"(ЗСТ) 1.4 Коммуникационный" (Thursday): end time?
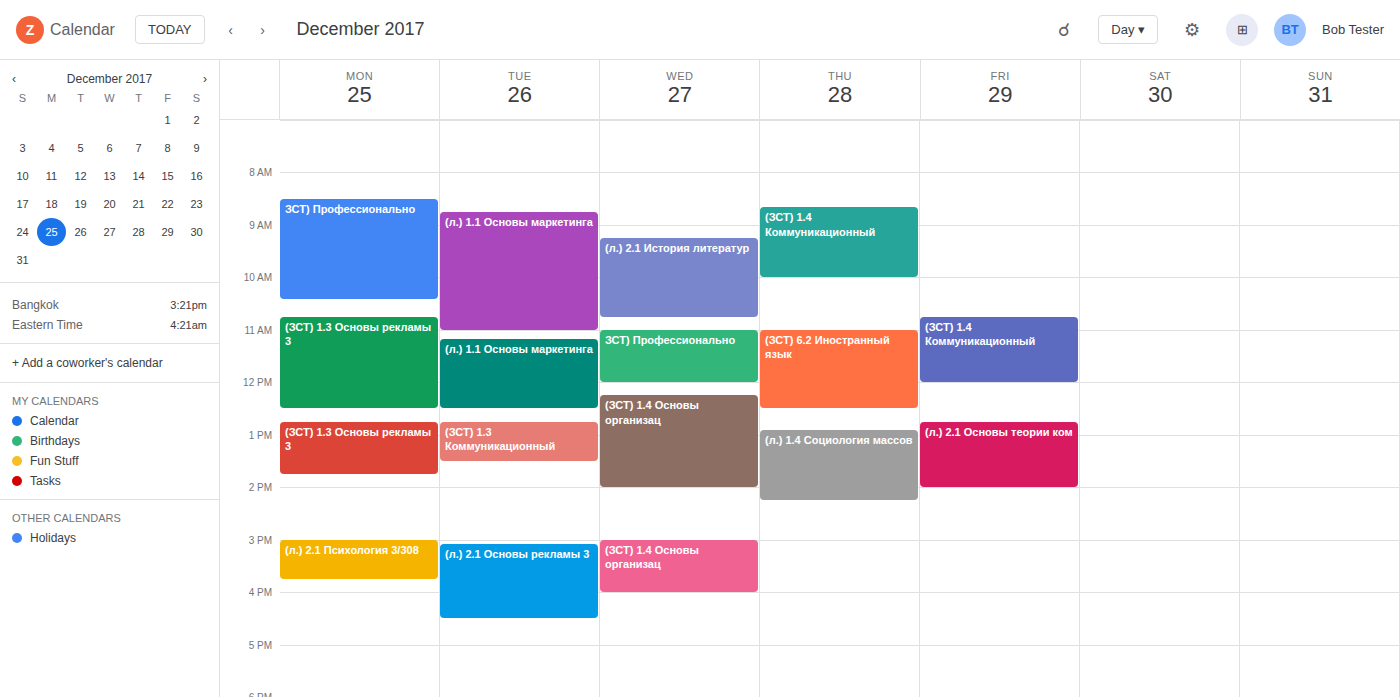
10:00 AM